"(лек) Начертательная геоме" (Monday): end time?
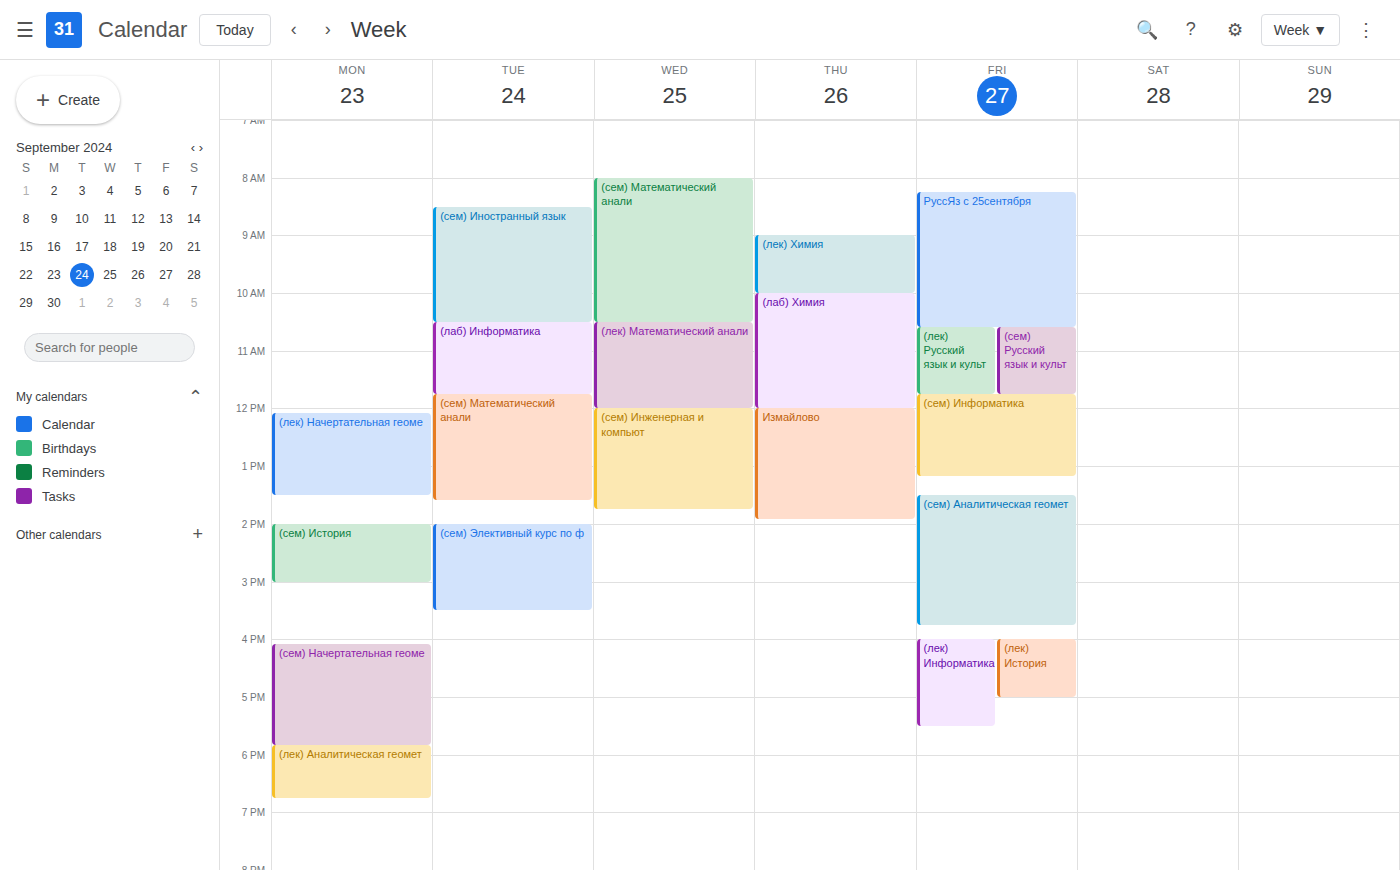
1:30 PM